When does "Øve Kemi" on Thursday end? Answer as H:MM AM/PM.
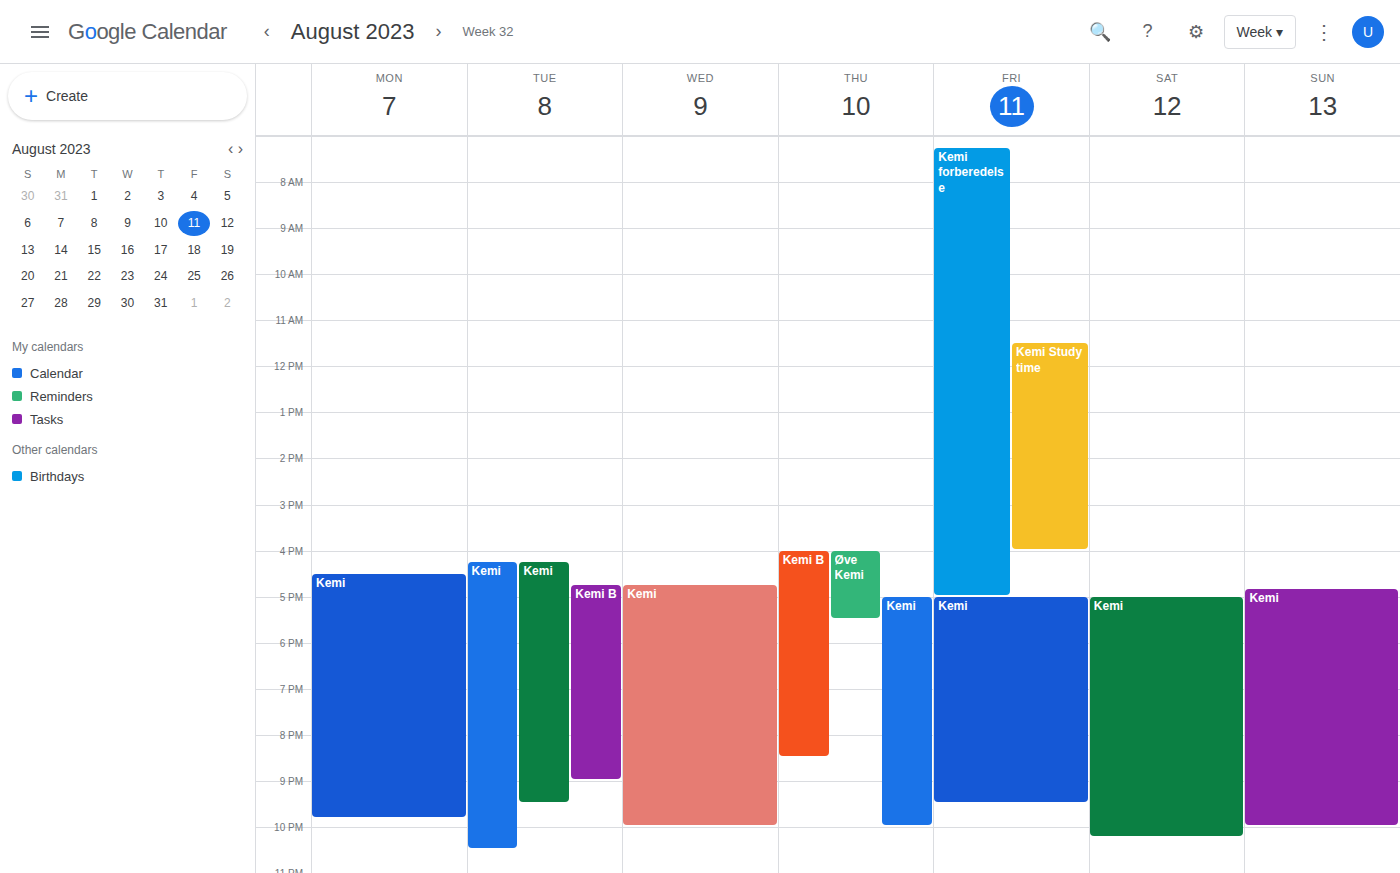
5:30 PM